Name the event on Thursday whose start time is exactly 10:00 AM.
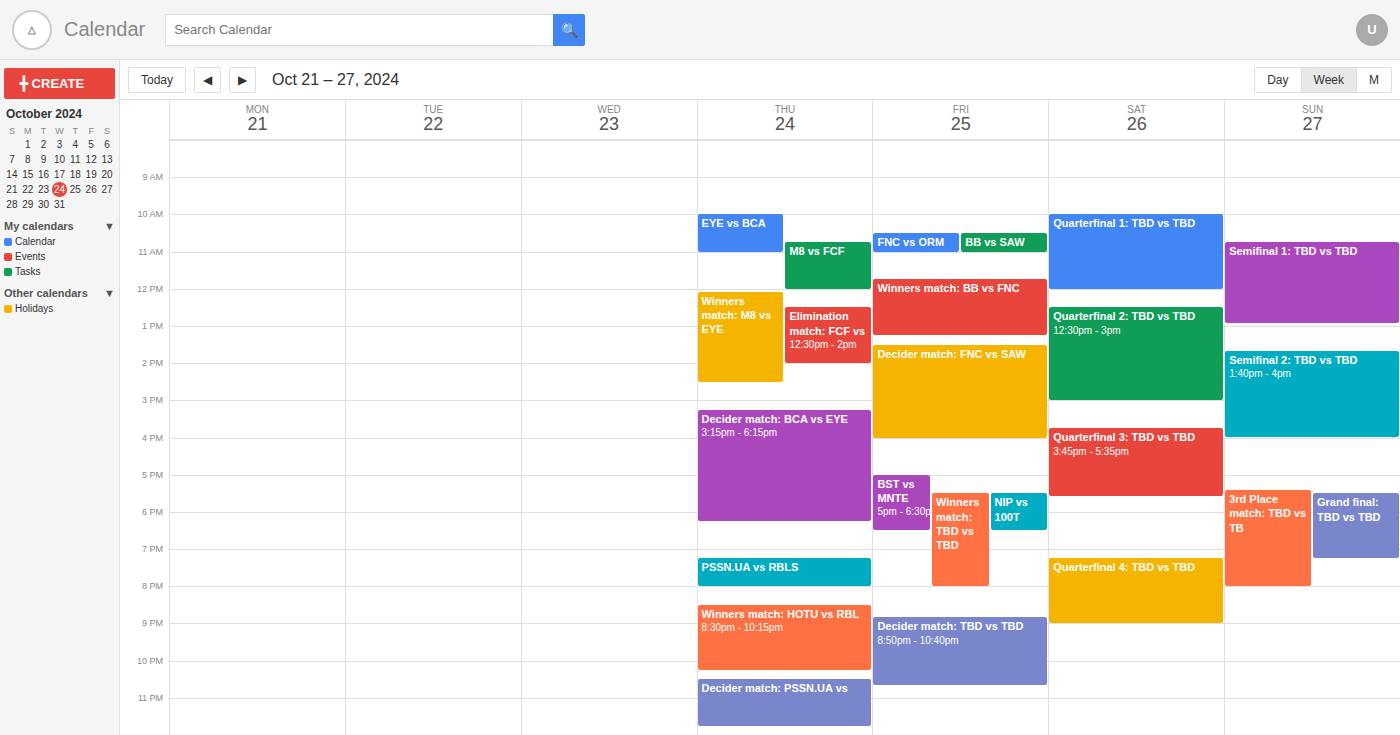
"EYE vs BCA"